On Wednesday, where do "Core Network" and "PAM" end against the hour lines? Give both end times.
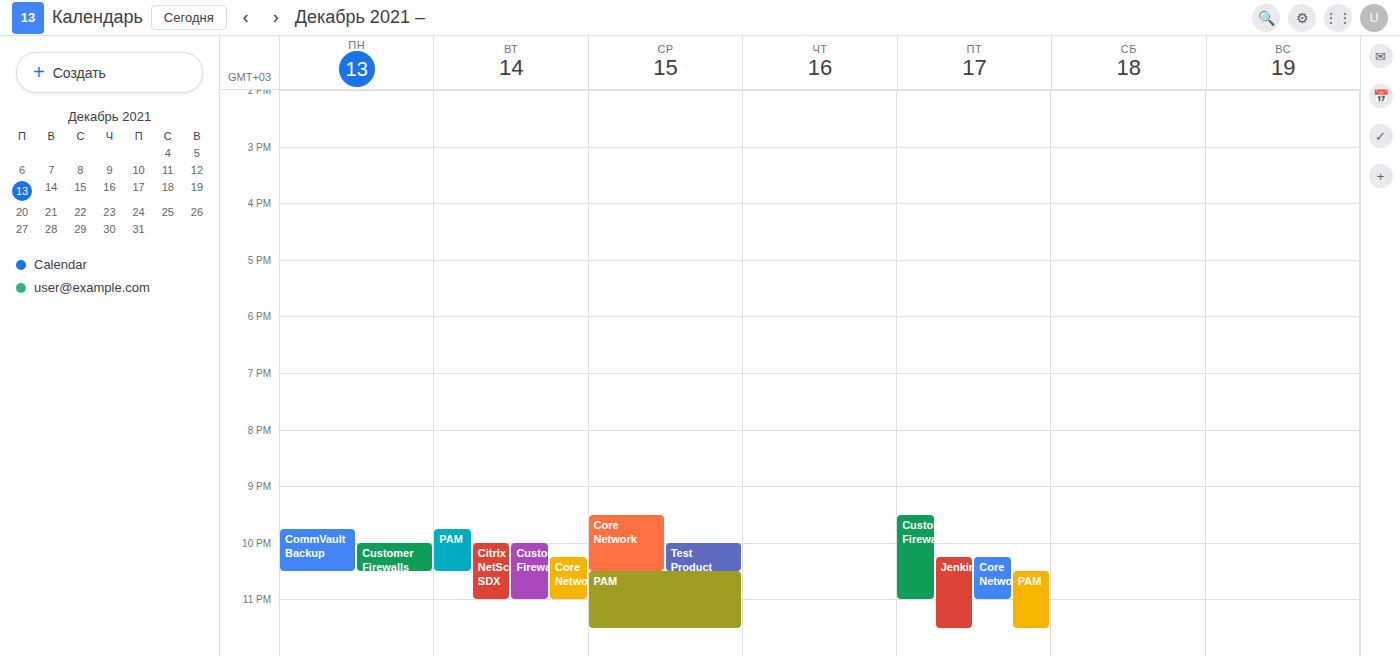
"Core Network": 10:30 PM, halfway between the 10 PM and 11 PM lines. "PAM": 11:30 PM, halfway between the 11 PM and 12 AM lines.